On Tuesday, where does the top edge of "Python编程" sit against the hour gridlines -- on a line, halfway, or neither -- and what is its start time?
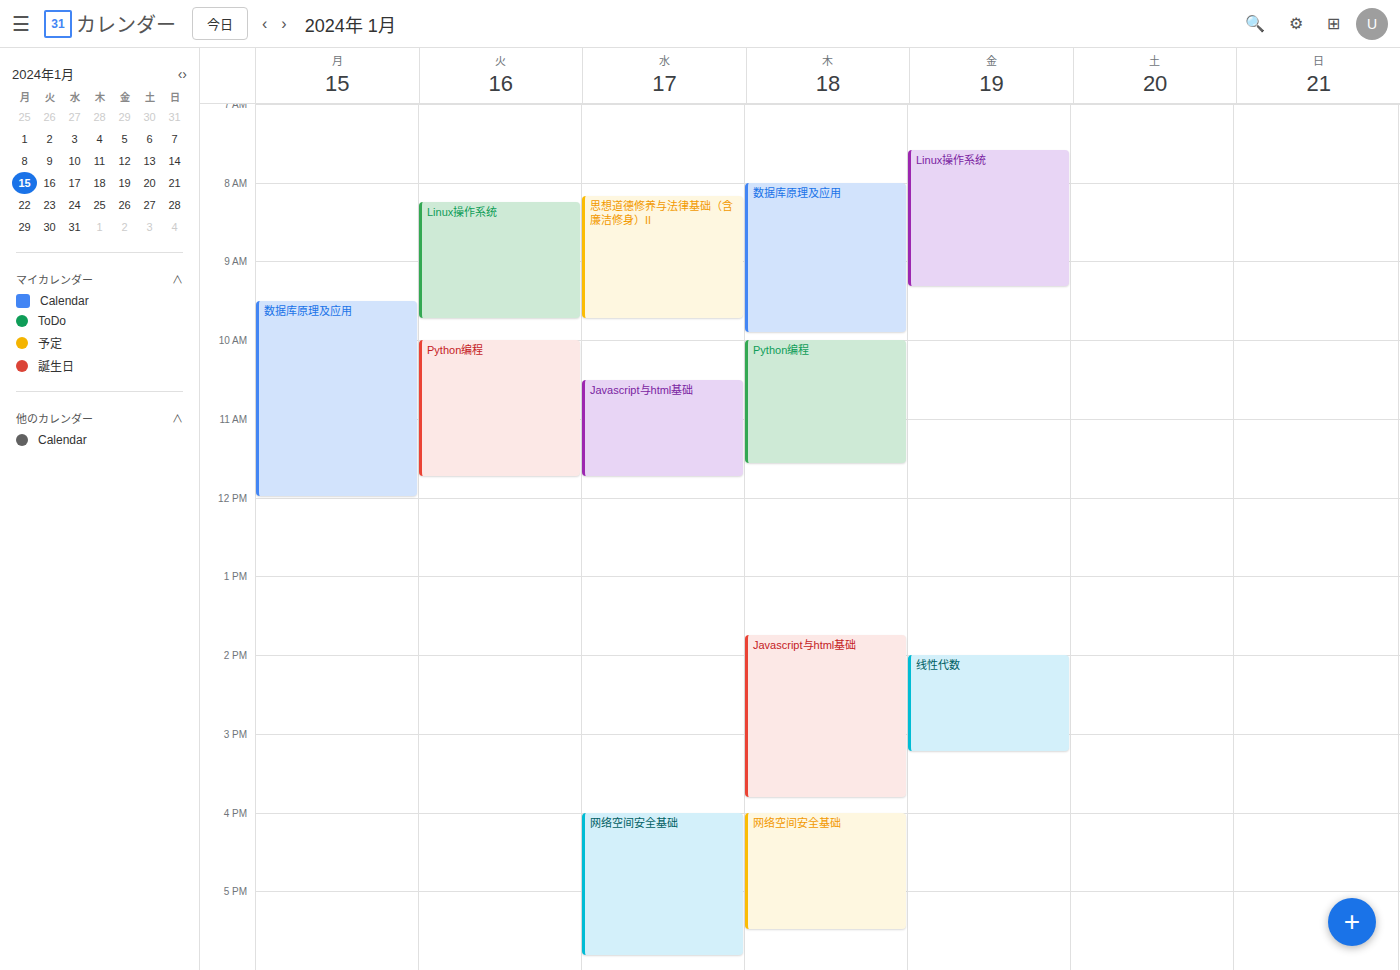
10:00 AM -- exactly on the 10 AM line.